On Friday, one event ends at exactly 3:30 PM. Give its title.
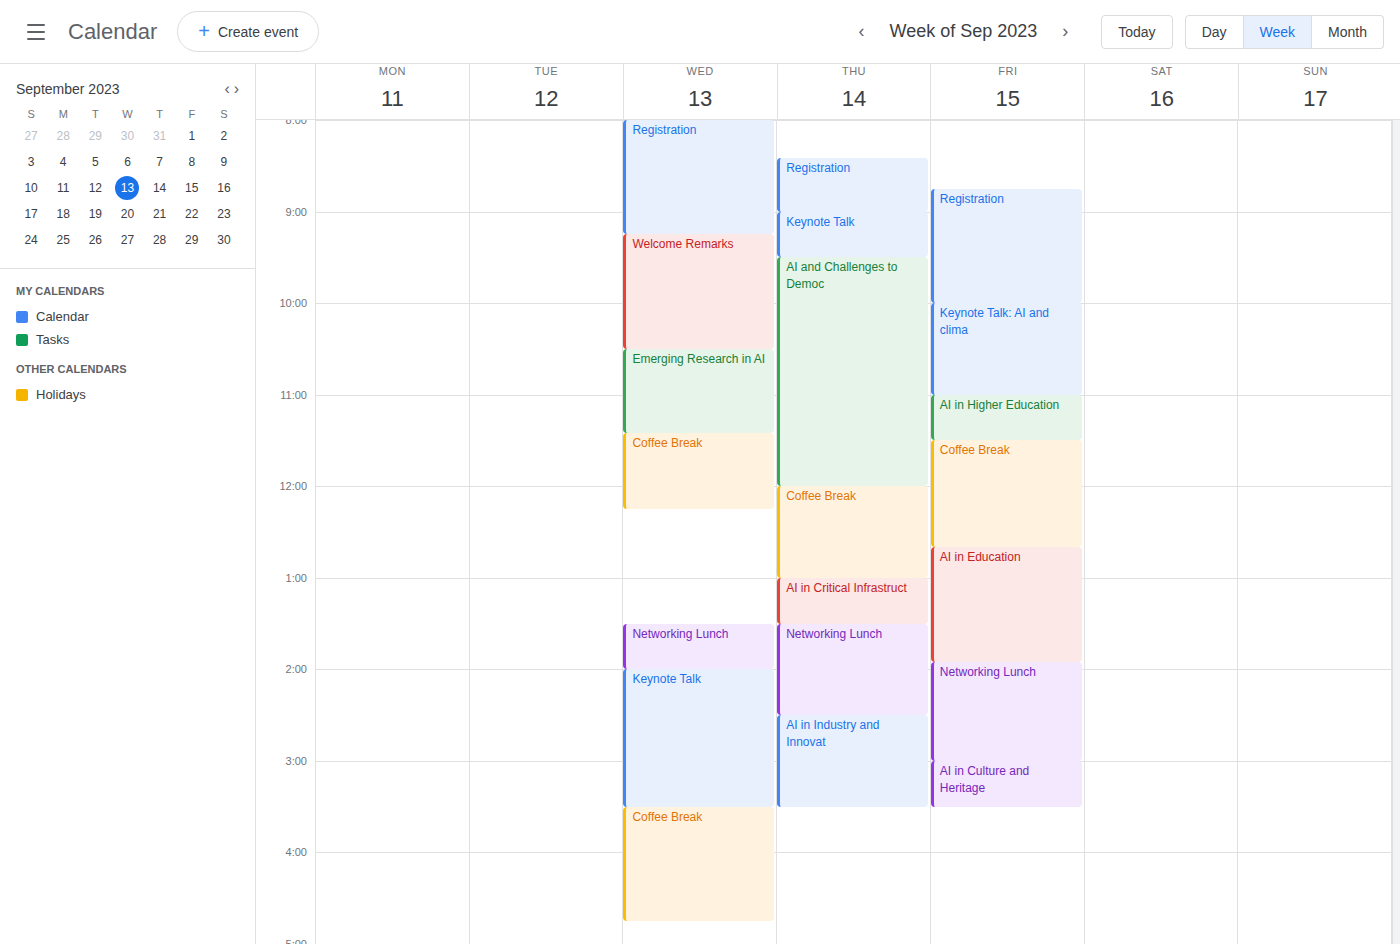
"AI in Culture and Heritage"